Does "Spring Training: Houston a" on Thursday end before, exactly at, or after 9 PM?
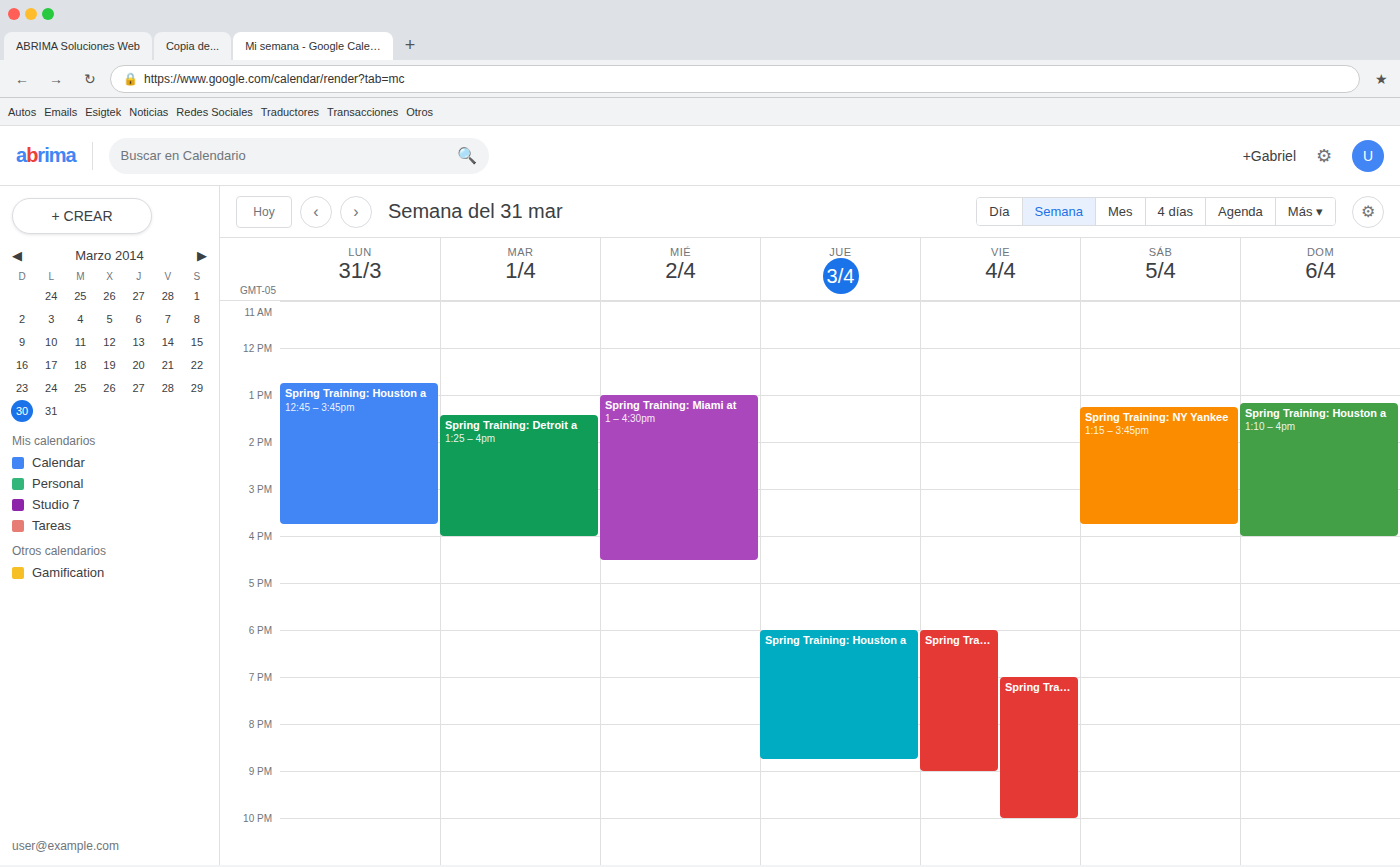
8:45 PM -- before 9 PM, 15 minutes above the 9 PM line.